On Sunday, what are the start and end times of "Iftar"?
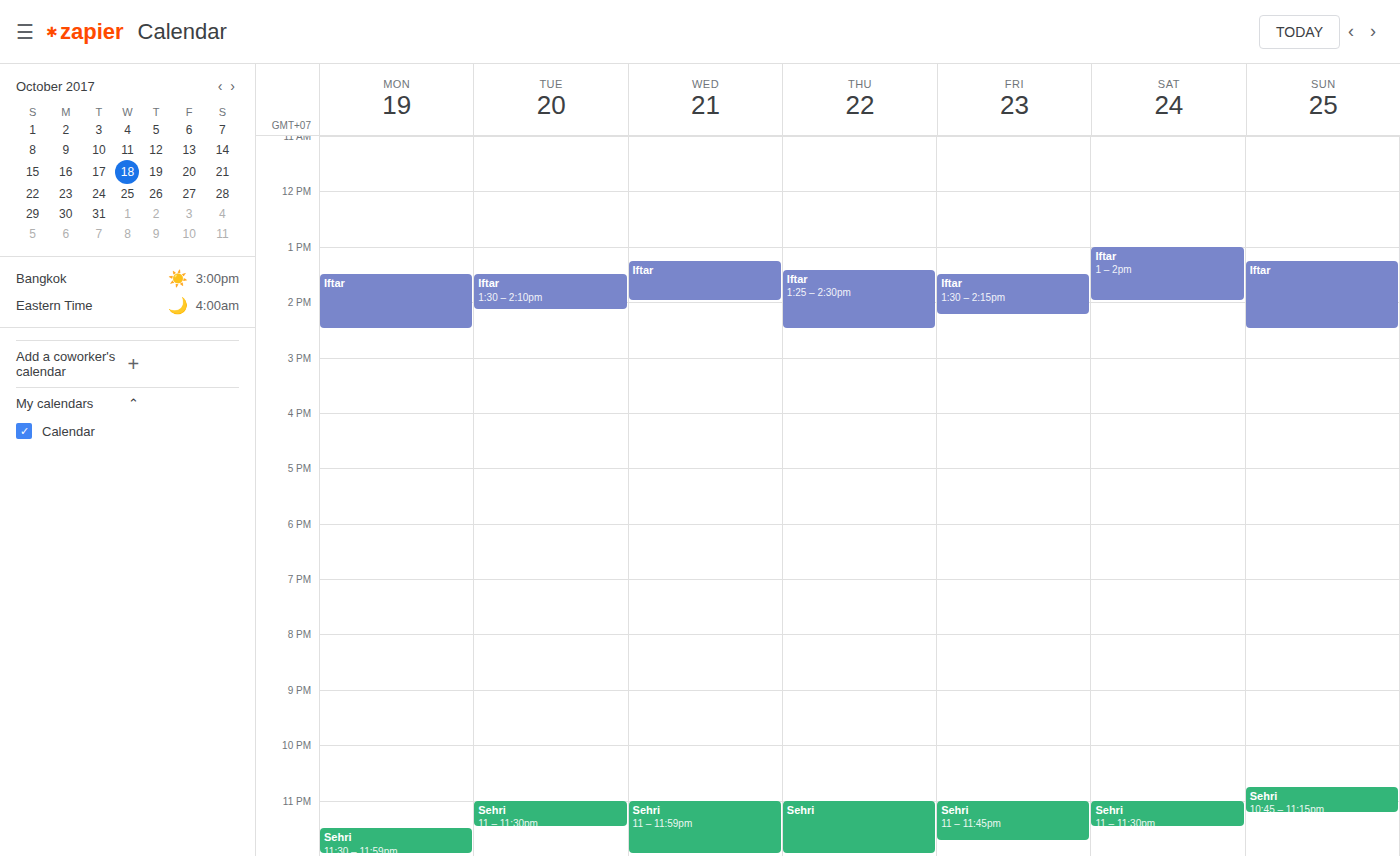
1:15 PM to 2:30 PM